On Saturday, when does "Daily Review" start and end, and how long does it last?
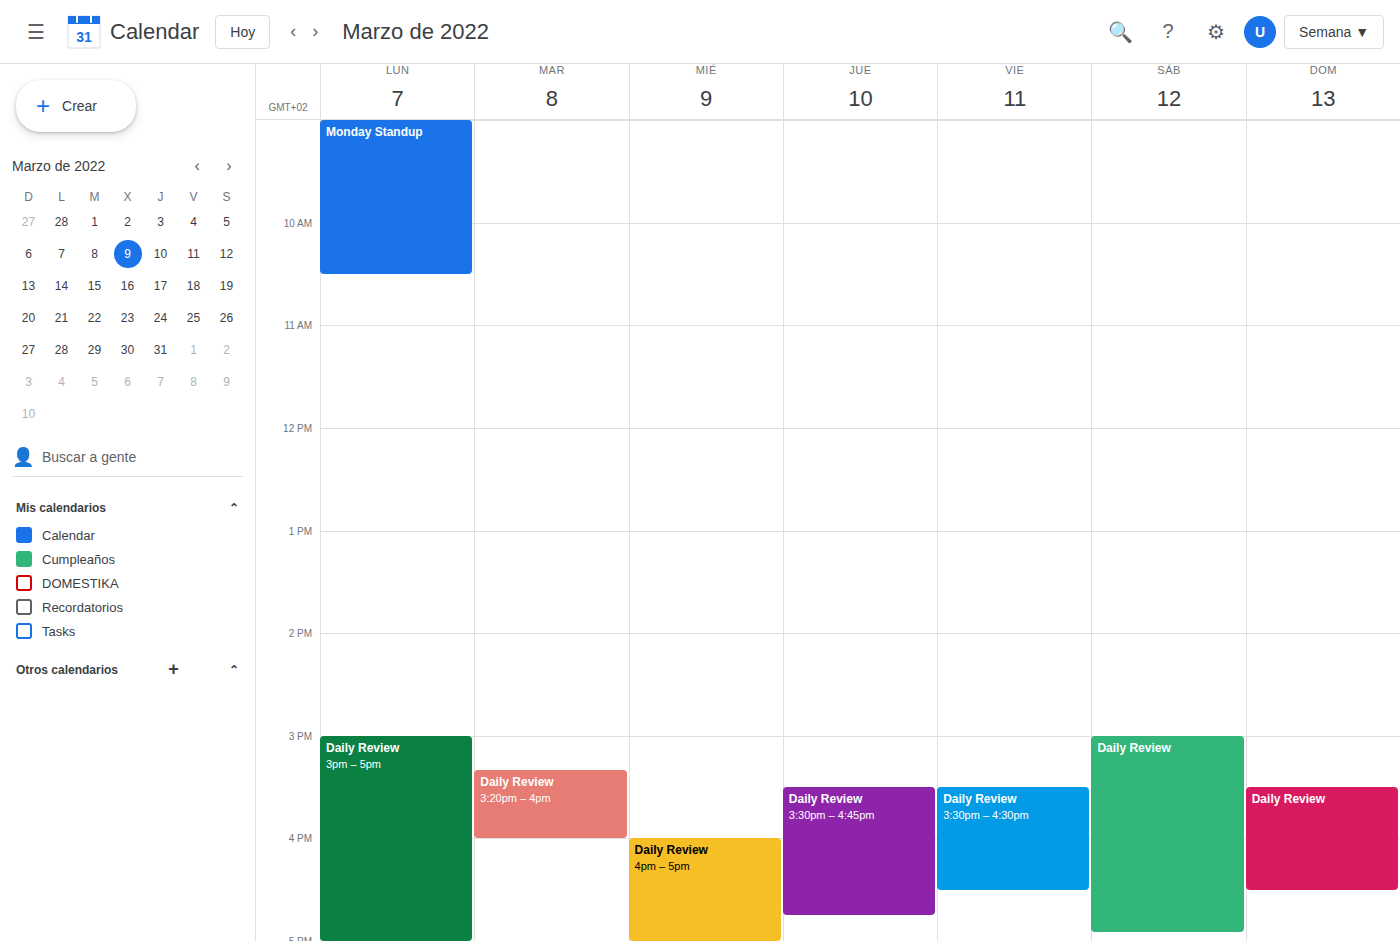
3:00 PM to 4:55 PM, 1 hour 55 minutes